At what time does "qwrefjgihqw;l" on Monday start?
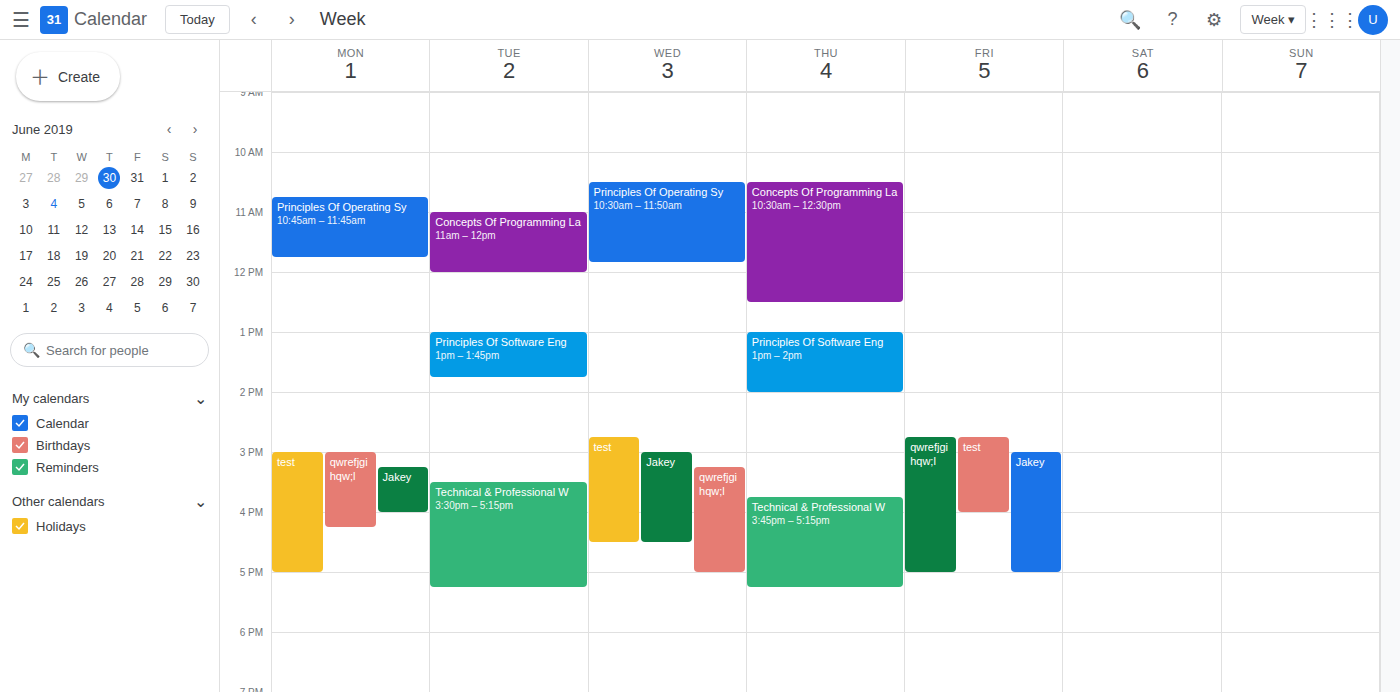
3:00 PM